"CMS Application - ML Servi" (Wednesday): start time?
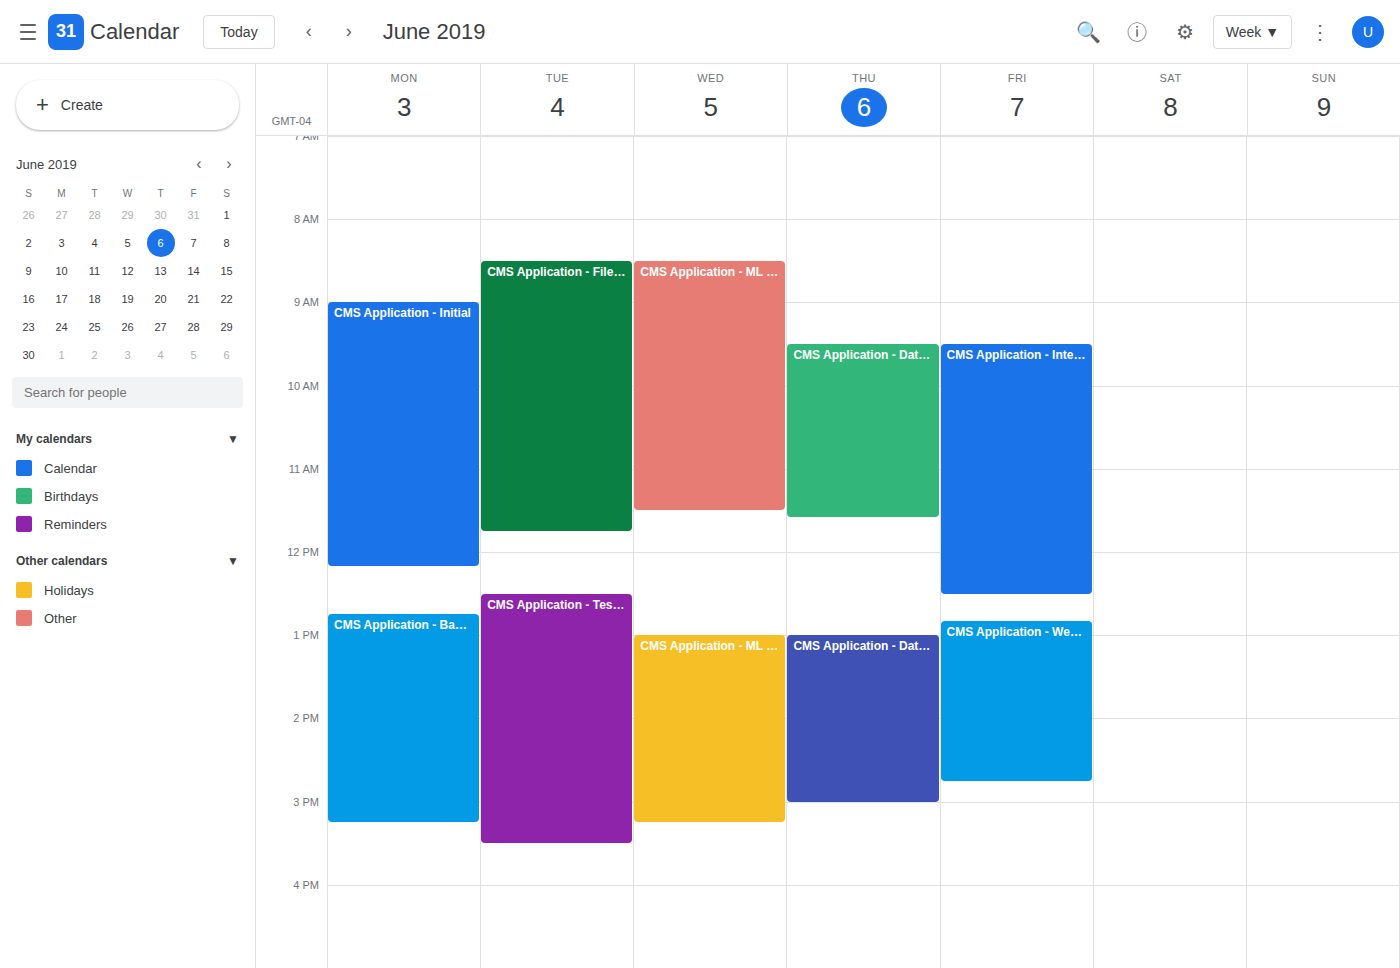
8:30 AM